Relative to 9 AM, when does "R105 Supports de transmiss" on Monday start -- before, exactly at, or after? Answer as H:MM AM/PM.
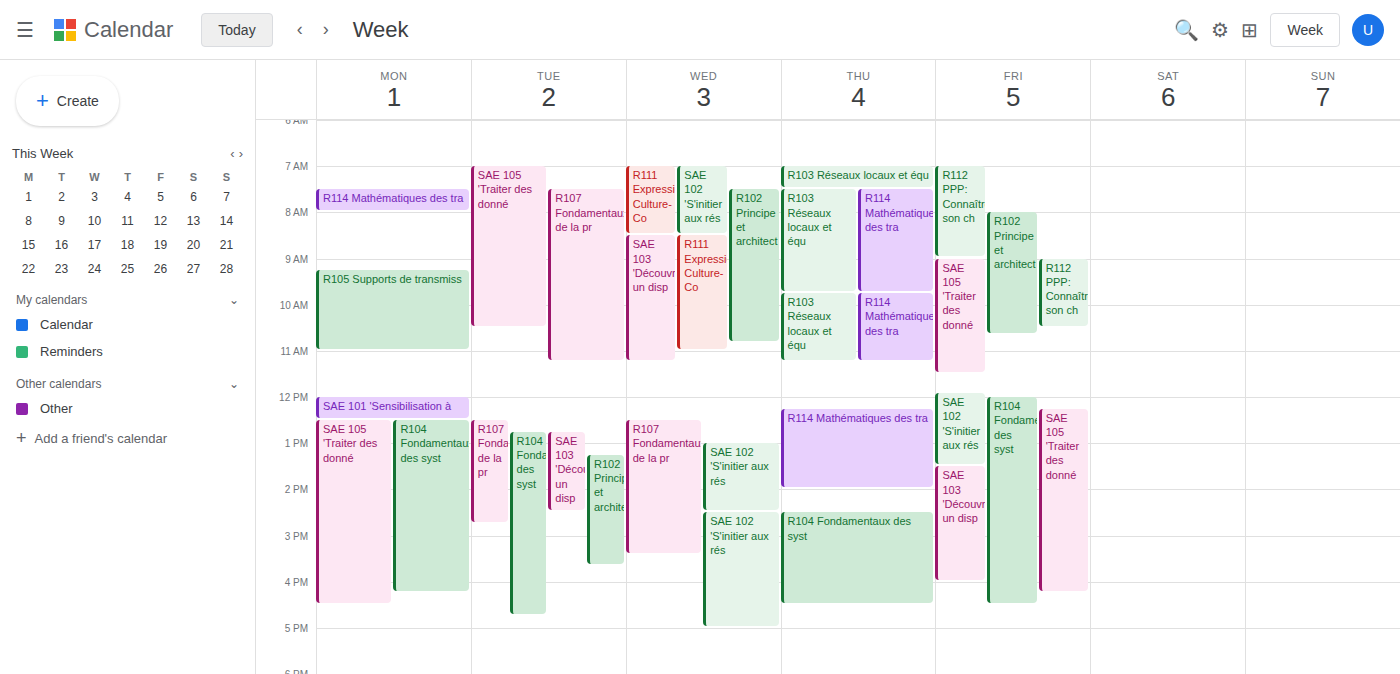
9:15 AM -- after 9 AM, 15 minutes below the 9 AM line.